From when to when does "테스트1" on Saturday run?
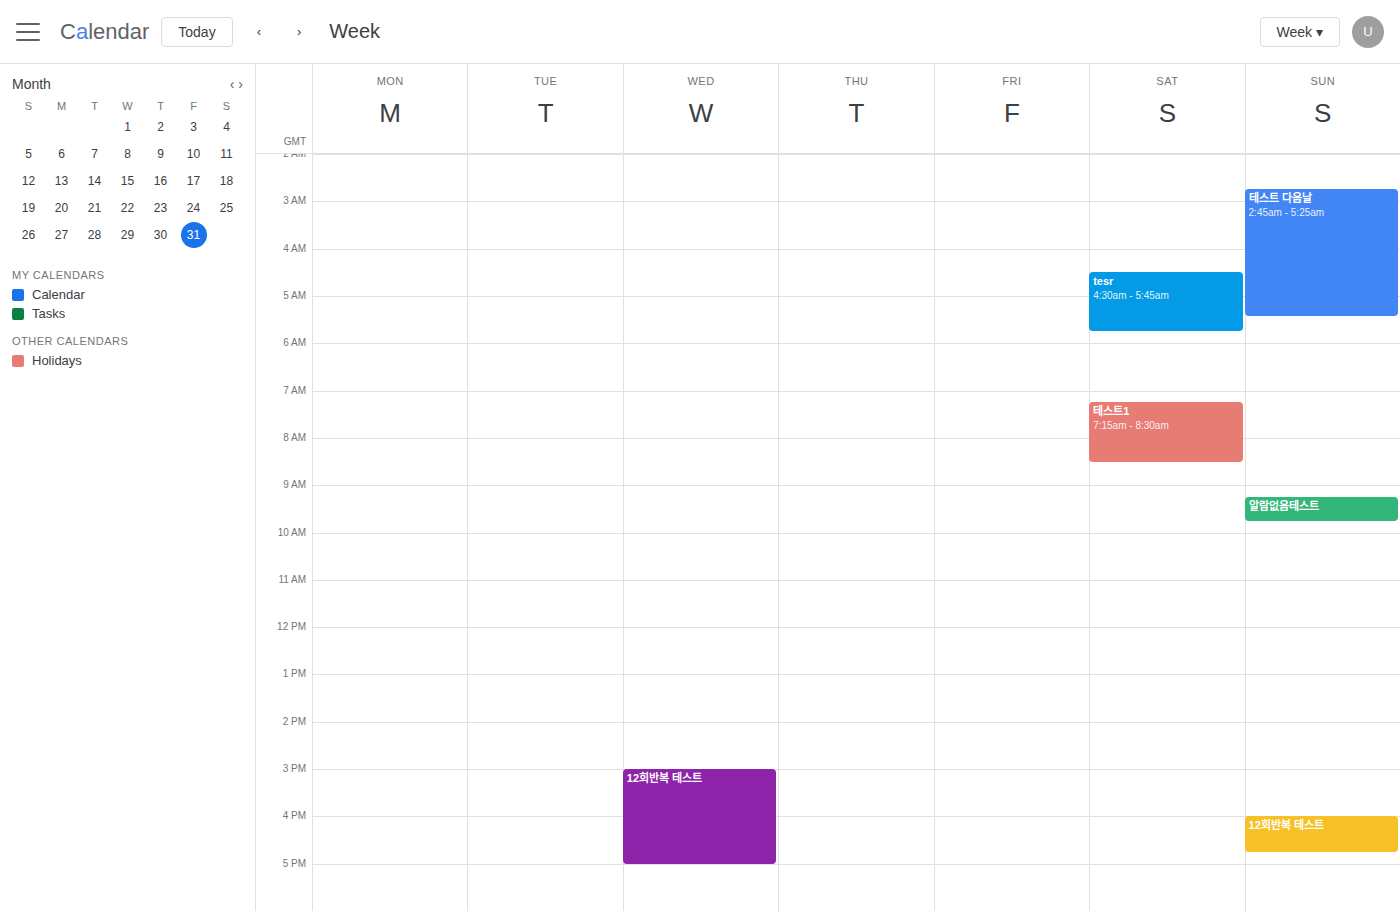
7:15 AM to 8:30 AM